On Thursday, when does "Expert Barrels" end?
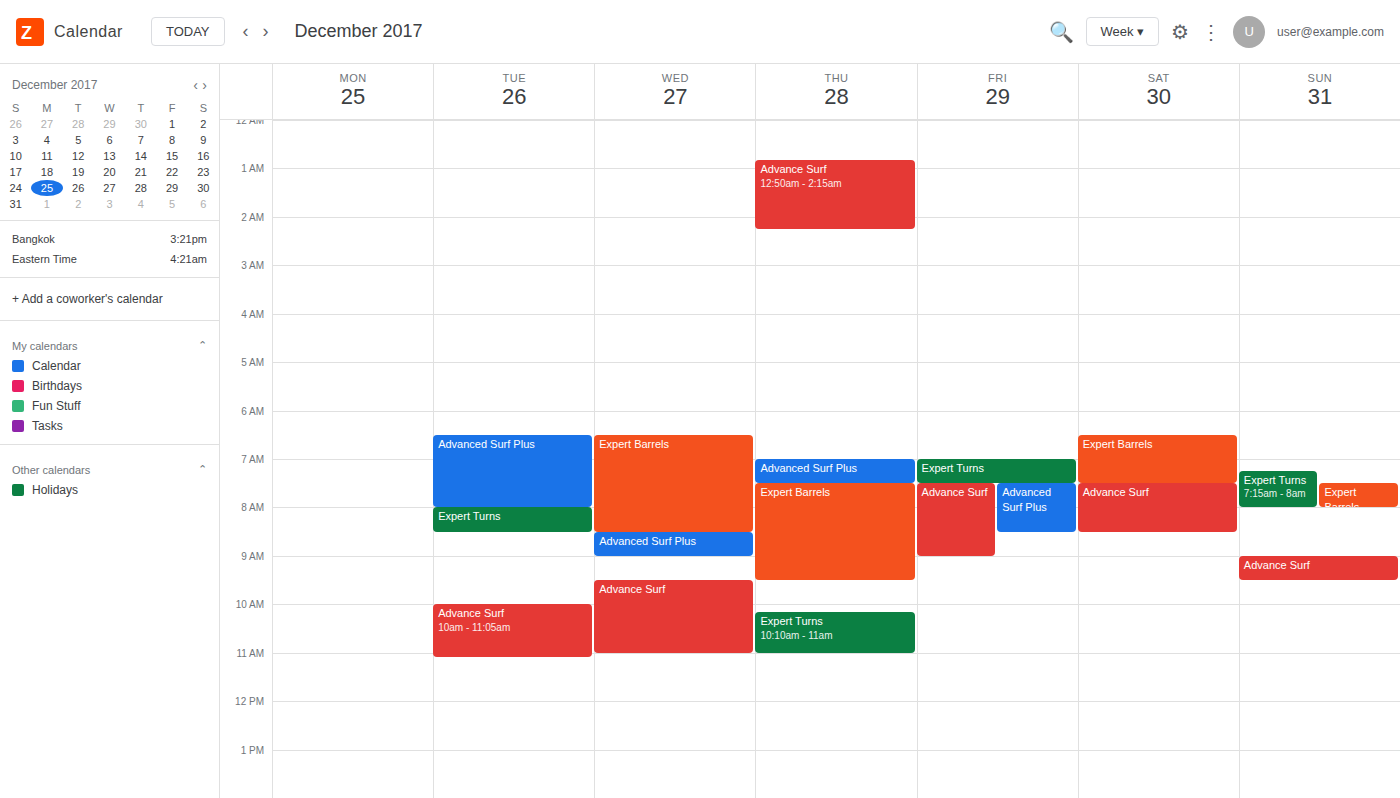
9:30 AM